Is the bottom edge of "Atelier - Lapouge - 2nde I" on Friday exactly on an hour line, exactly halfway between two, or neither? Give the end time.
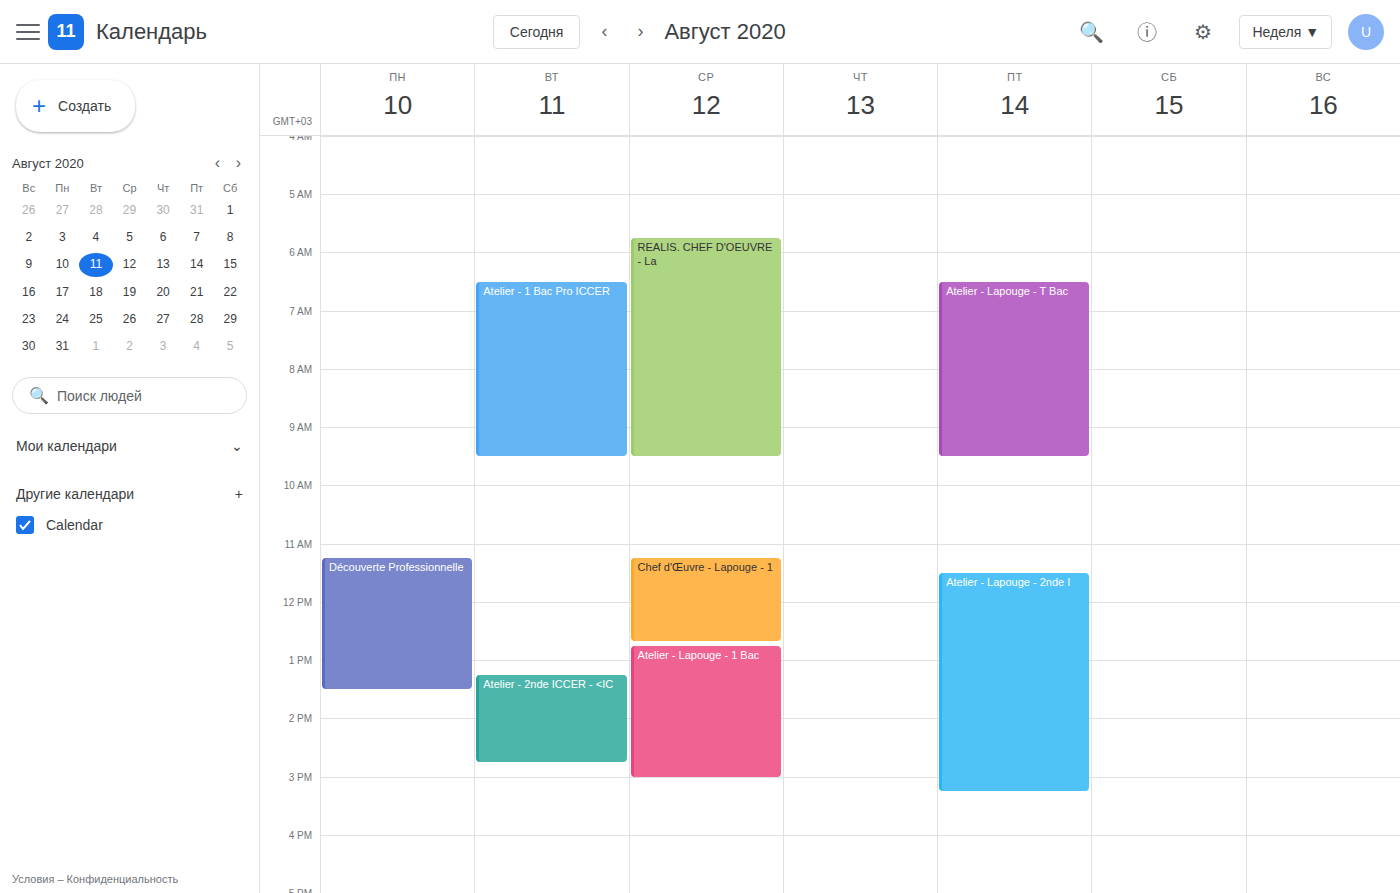
15:15 -- neither: a quarter of the way from the 15:00 line to the 16:00 line.